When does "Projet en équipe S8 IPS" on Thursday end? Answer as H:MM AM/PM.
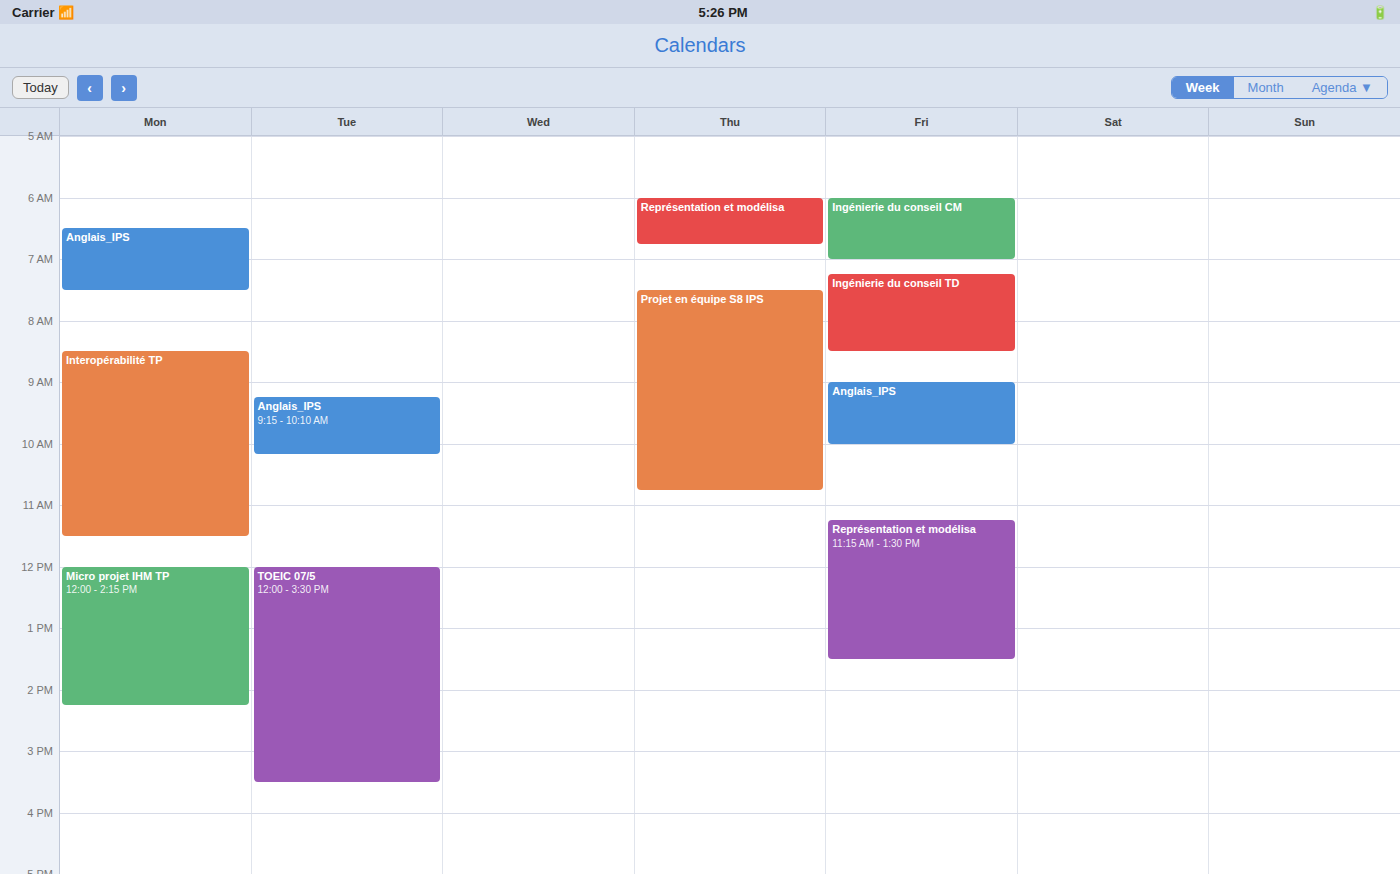
10:45 AM